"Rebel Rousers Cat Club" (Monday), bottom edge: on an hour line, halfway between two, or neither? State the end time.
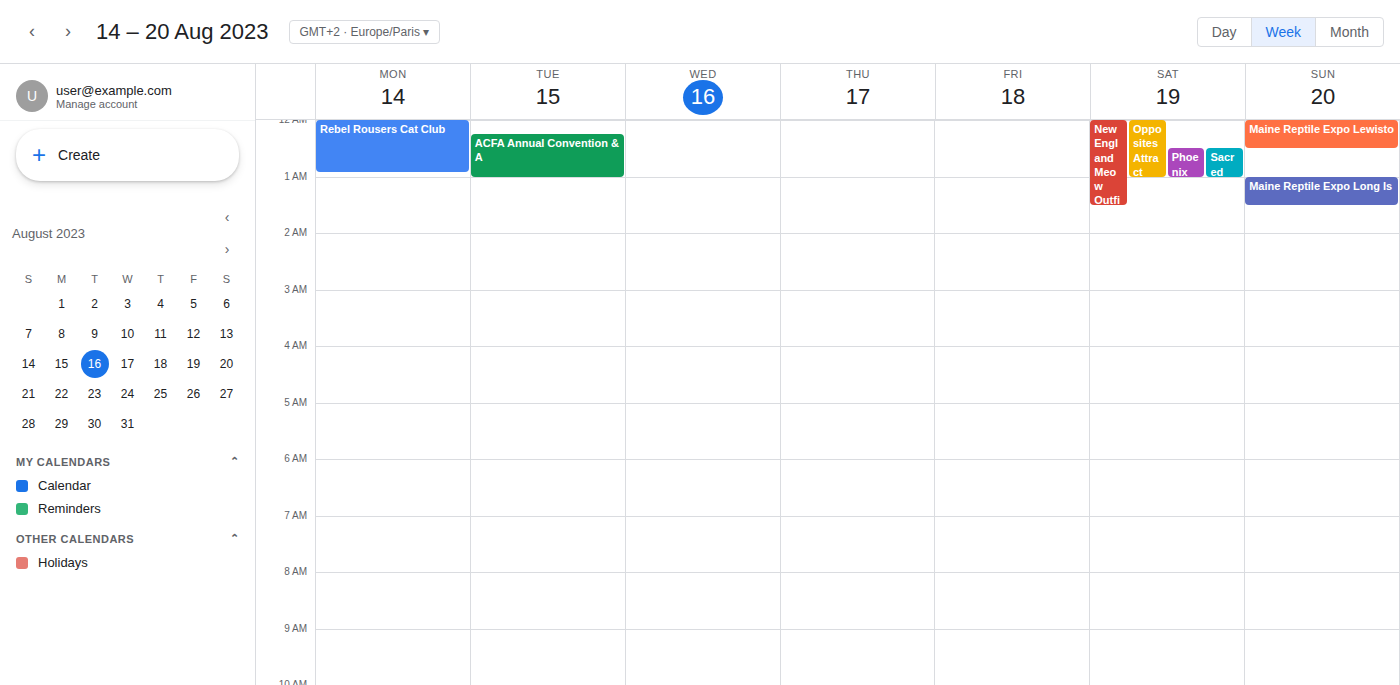
12:55 AM -- neither: 55 minutes below the 12 AM line and 5 minutes above the 1 AM line.